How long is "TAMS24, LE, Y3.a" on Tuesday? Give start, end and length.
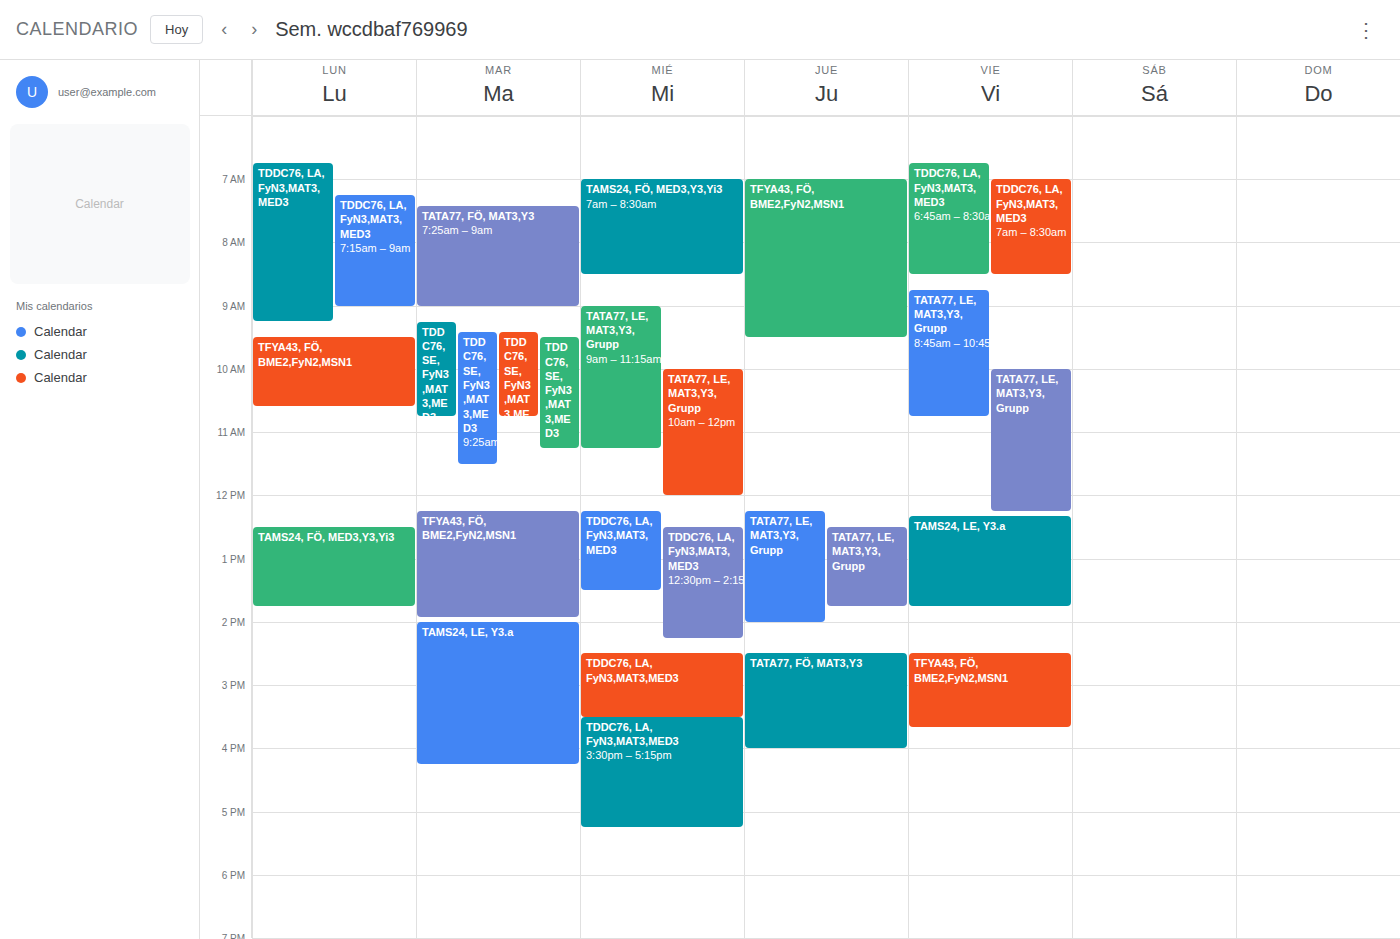
2:00 PM to 4:15 PM, 2 hours 15 minutes